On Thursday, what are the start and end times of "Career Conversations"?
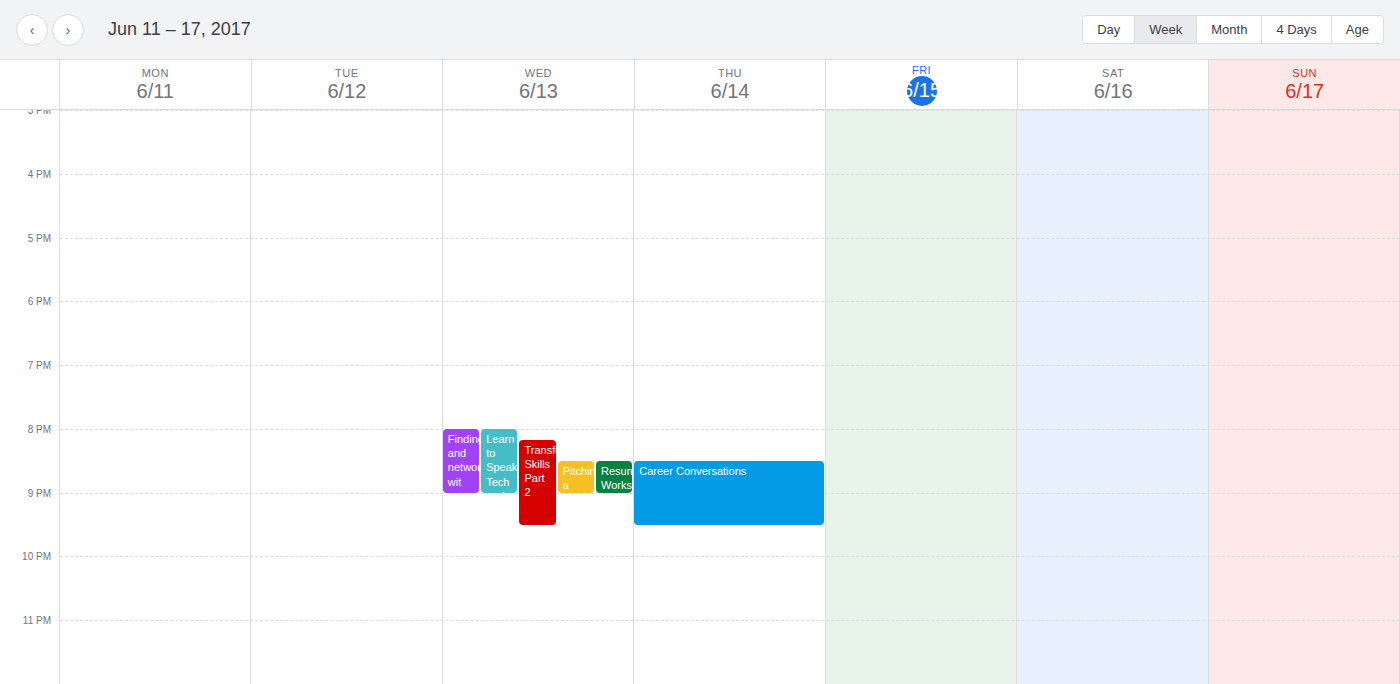
8:30 PM to 9:30 PM